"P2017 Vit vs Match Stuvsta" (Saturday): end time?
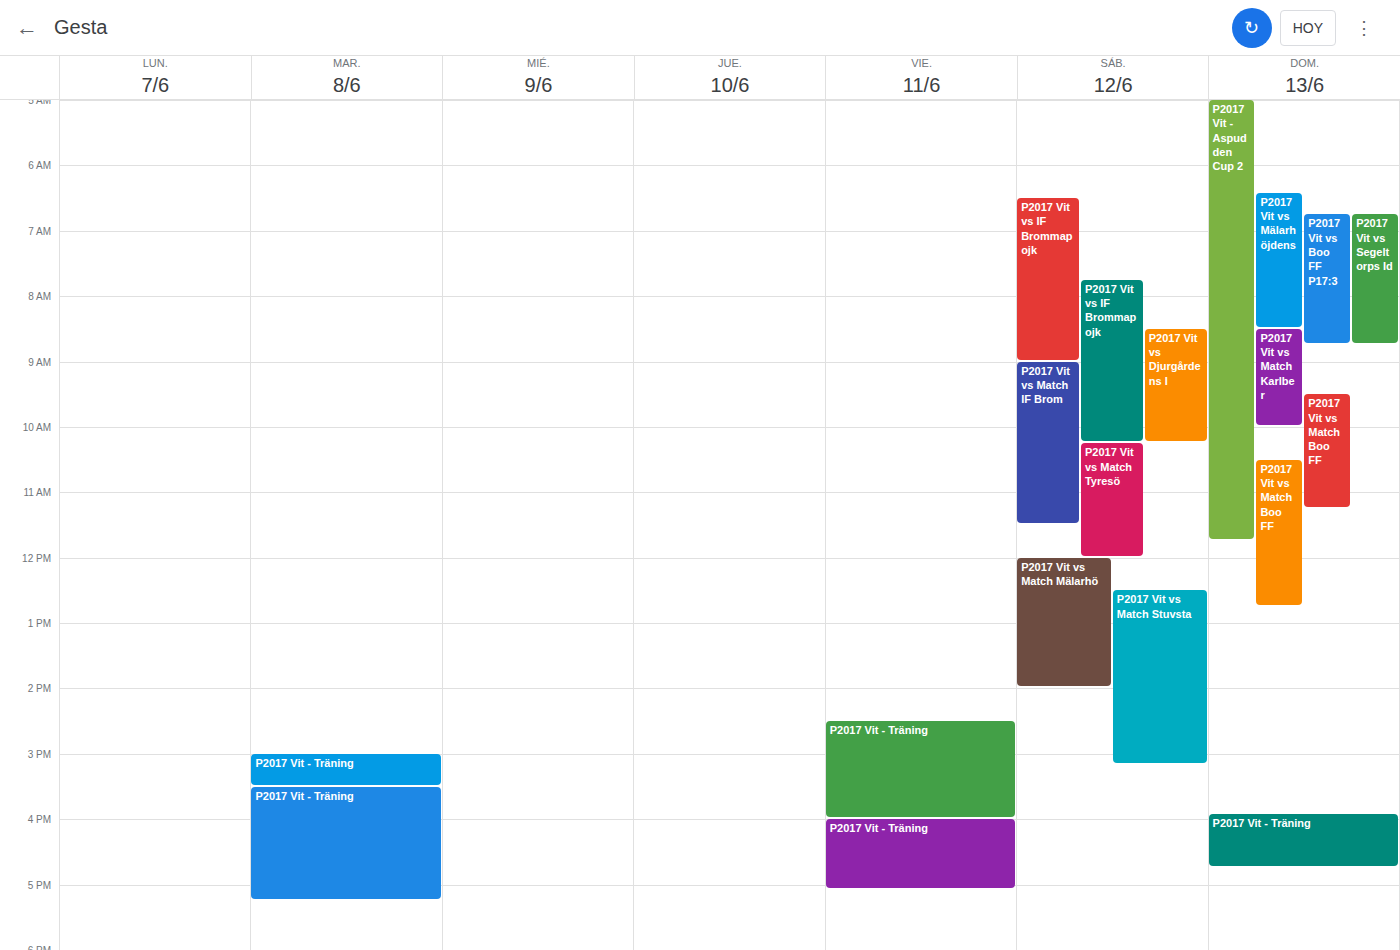
3:10 PM